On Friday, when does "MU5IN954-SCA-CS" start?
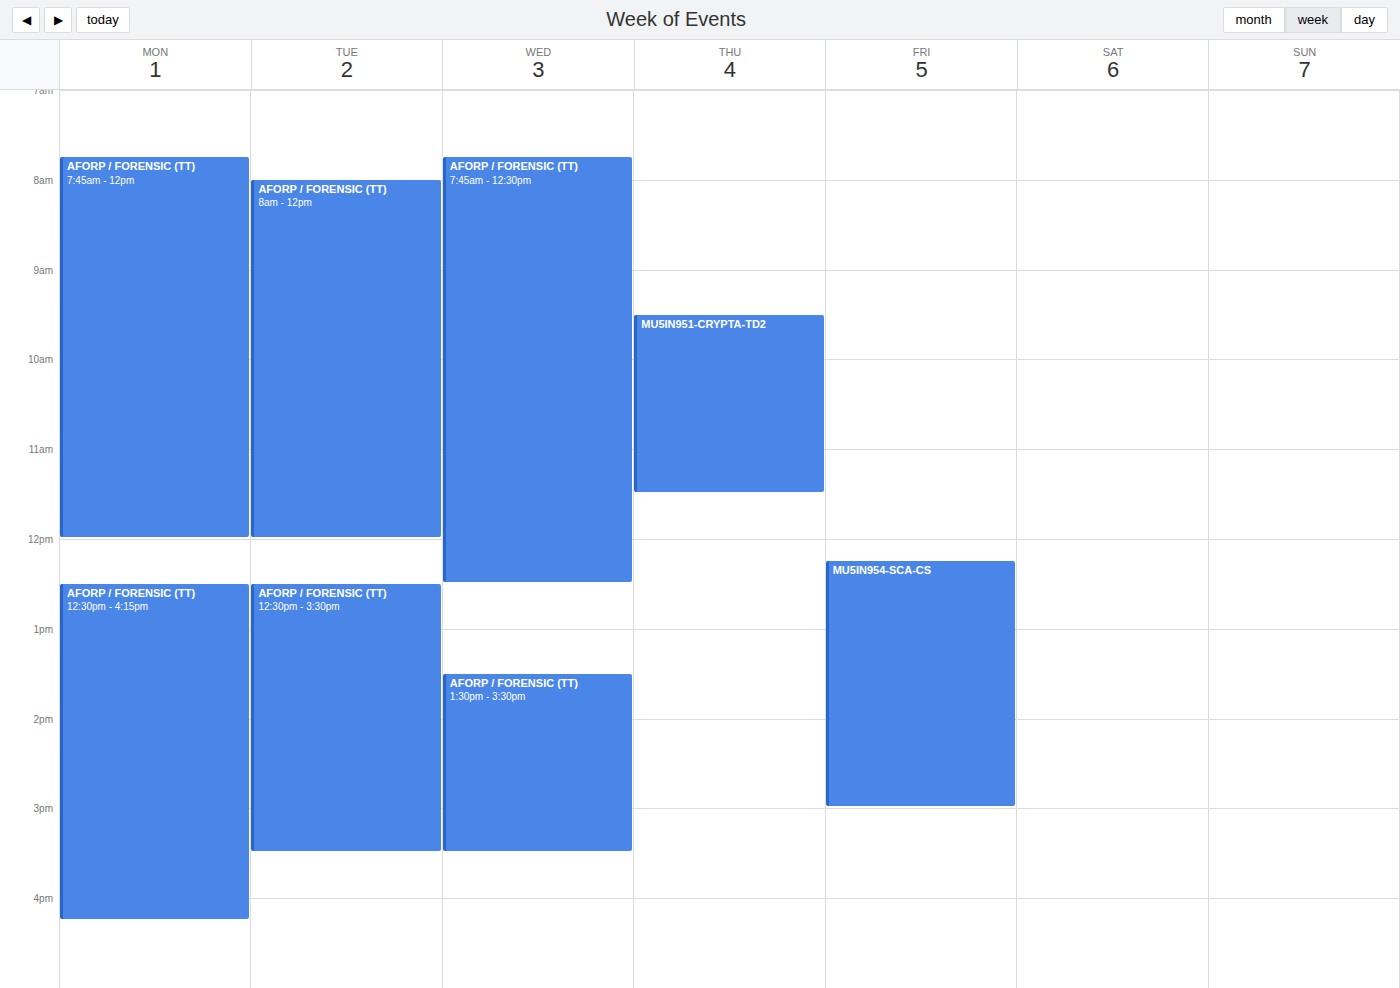
12:15 PM